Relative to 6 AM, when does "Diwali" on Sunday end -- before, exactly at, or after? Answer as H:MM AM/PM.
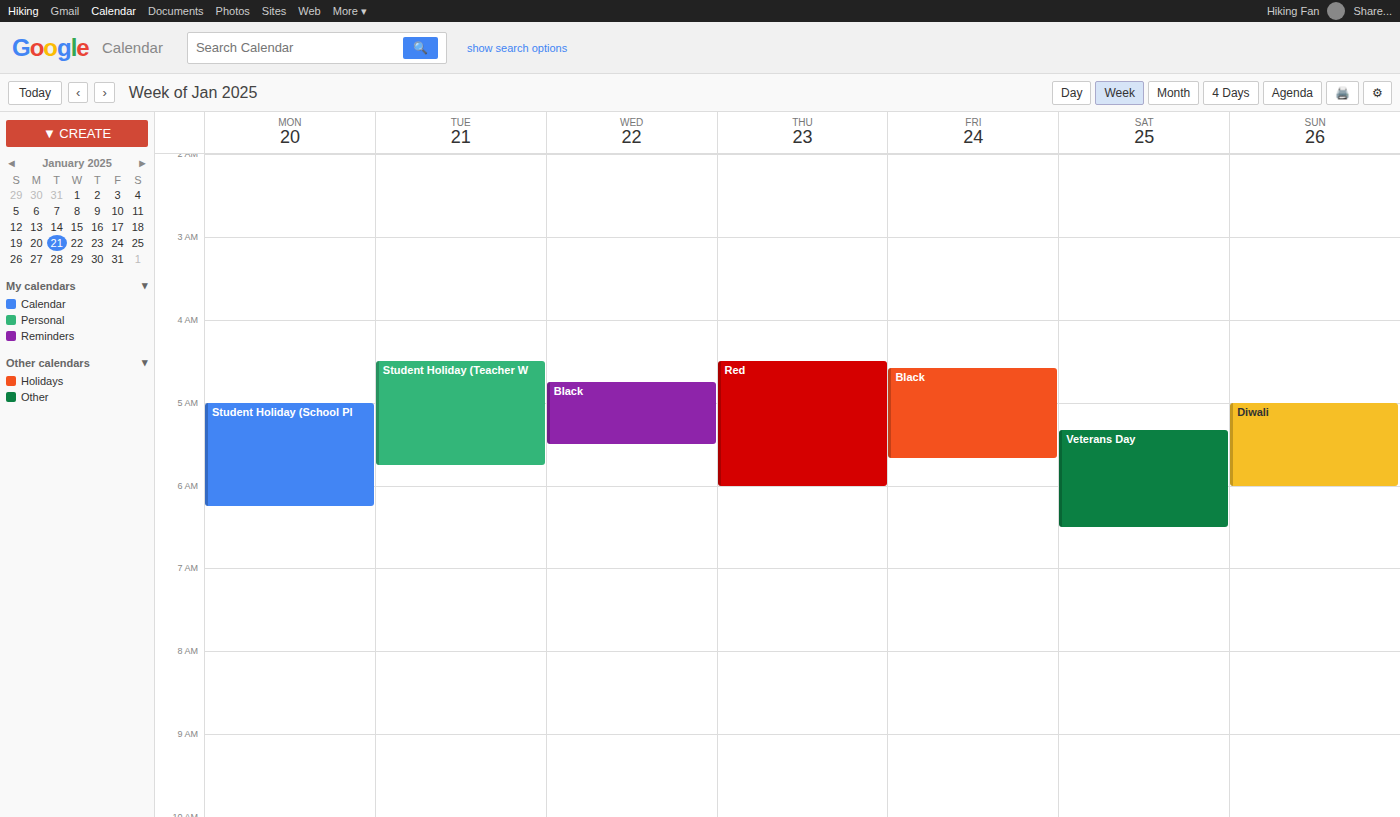
6:00 AM -- exactly at 6 AM, on the 6 AM line.